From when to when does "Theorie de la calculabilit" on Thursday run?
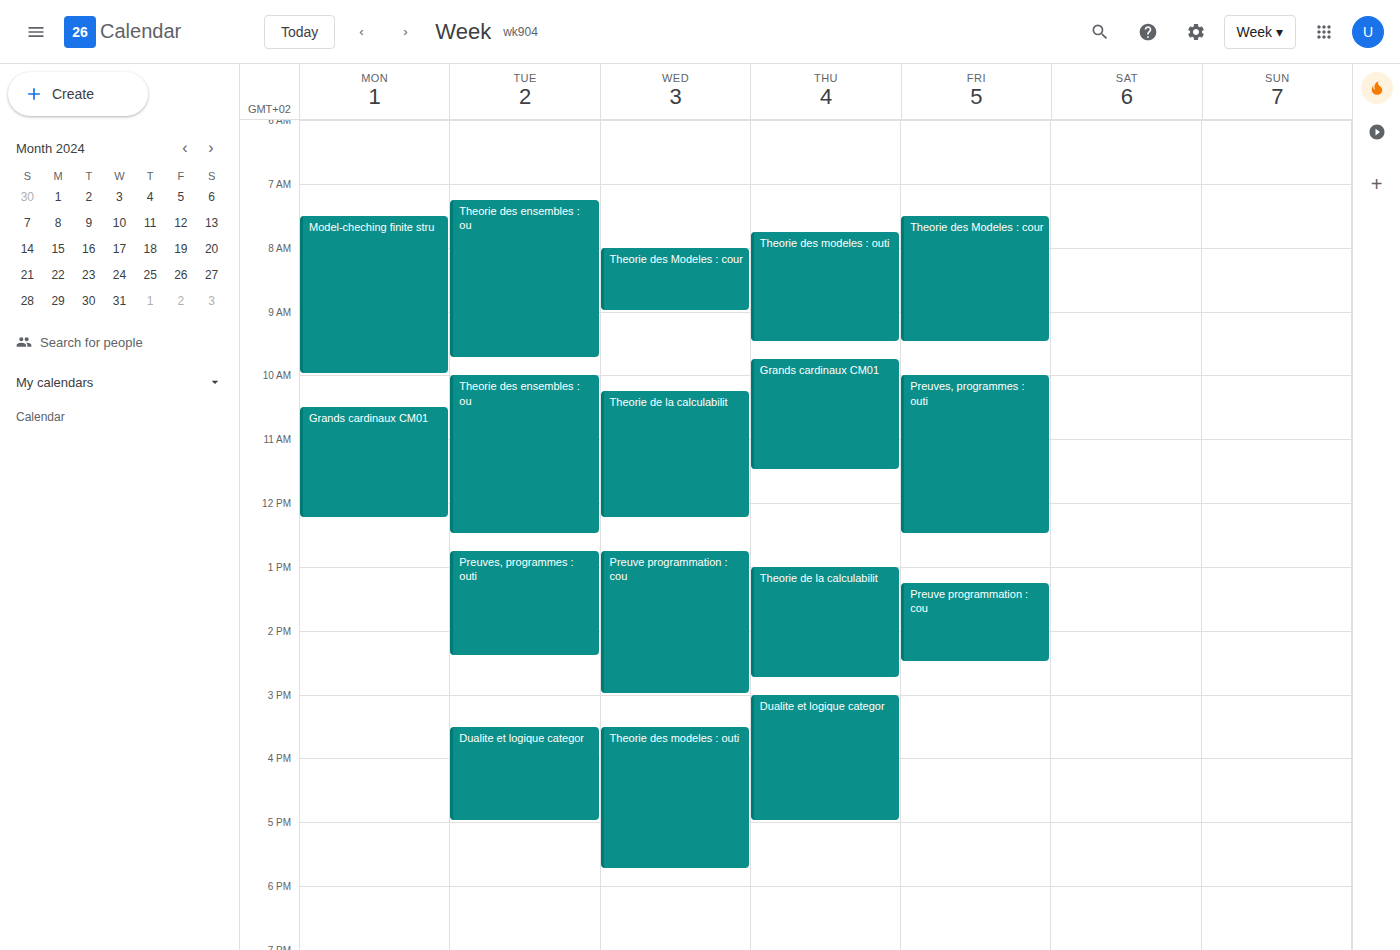
1:00 PM to 2:45 PM